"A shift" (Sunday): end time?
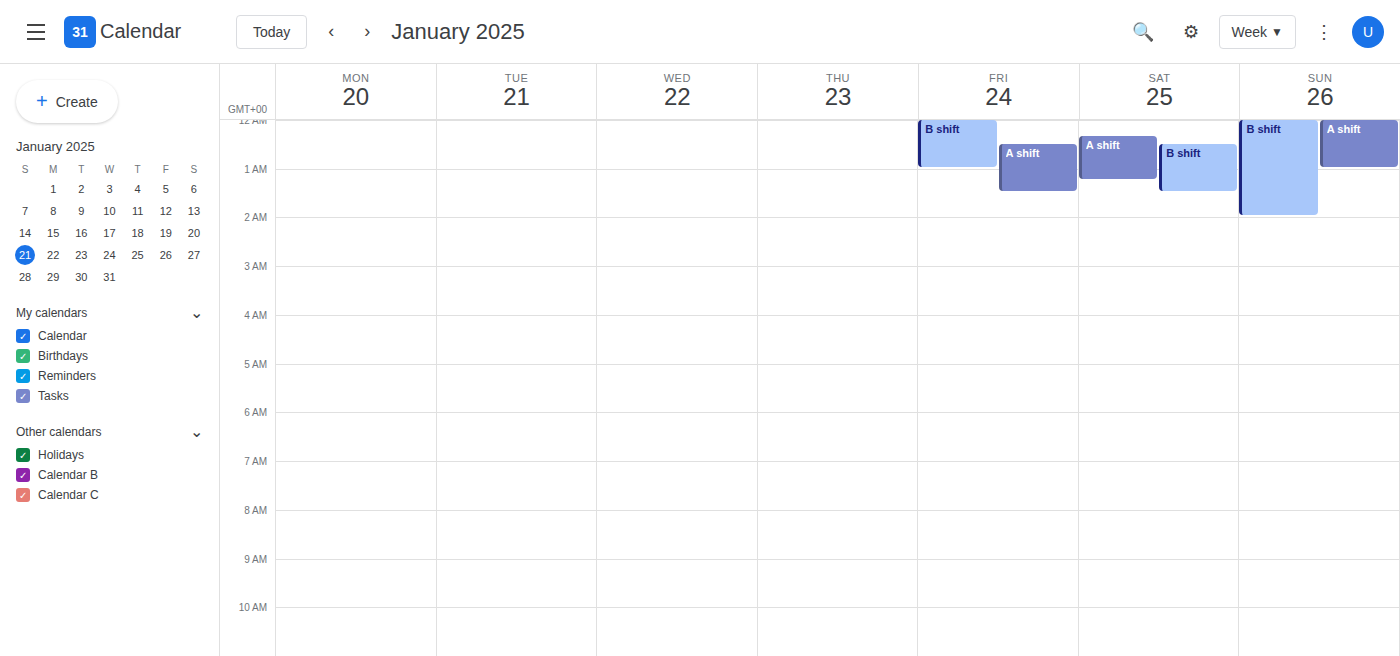
1:00 AM